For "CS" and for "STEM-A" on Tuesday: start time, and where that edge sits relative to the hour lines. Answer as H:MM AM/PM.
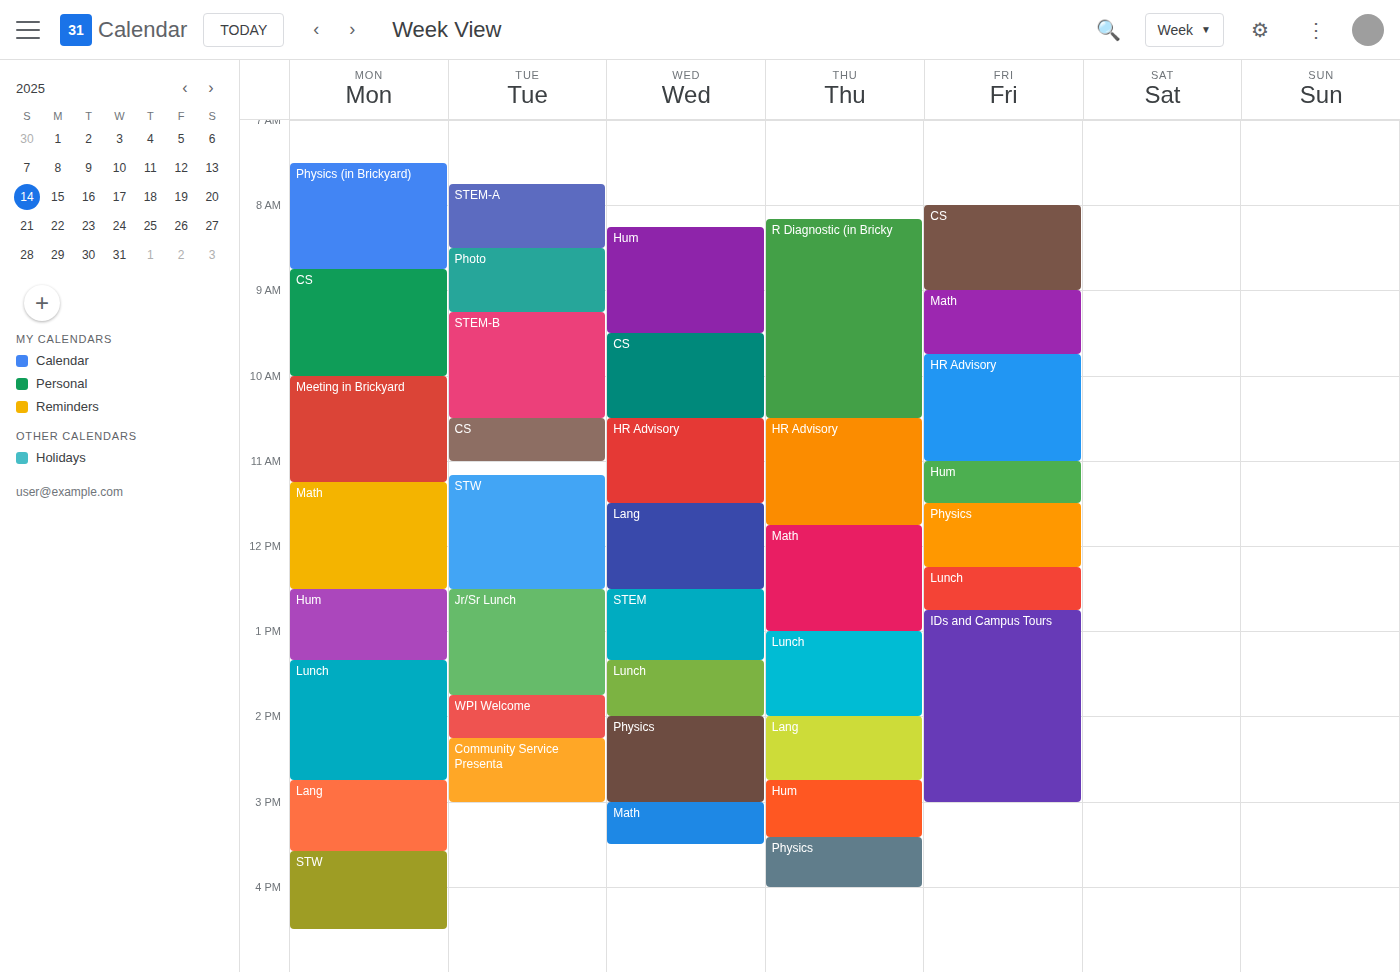
"CS": 10:30 AM, halfway between the 10 AM and 11 AM lines. "STEM-A": 7:45 AM, neither: three quarters of the way from the 7 AM line to the 8 AM line.